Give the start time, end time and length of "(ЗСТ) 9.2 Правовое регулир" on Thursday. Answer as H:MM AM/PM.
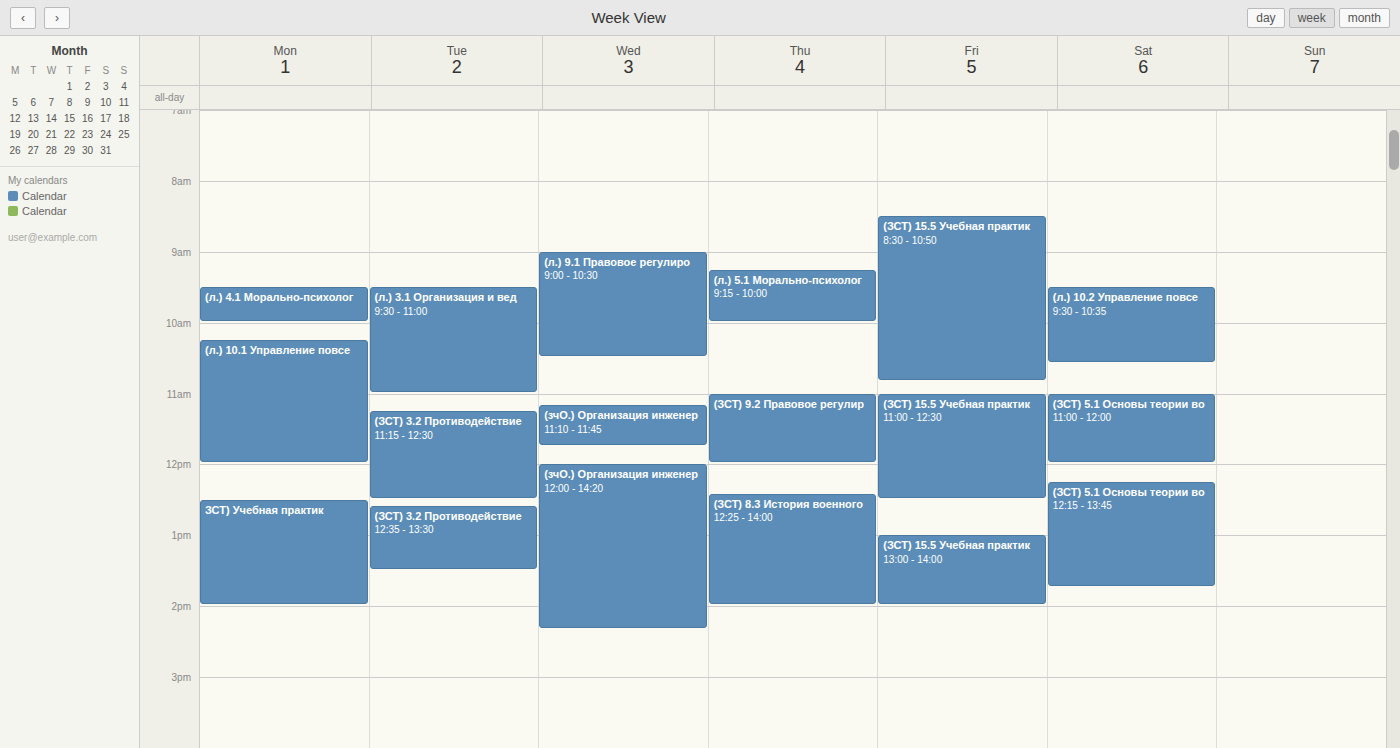
11:00 AM to 12:00 PM, 1 hour